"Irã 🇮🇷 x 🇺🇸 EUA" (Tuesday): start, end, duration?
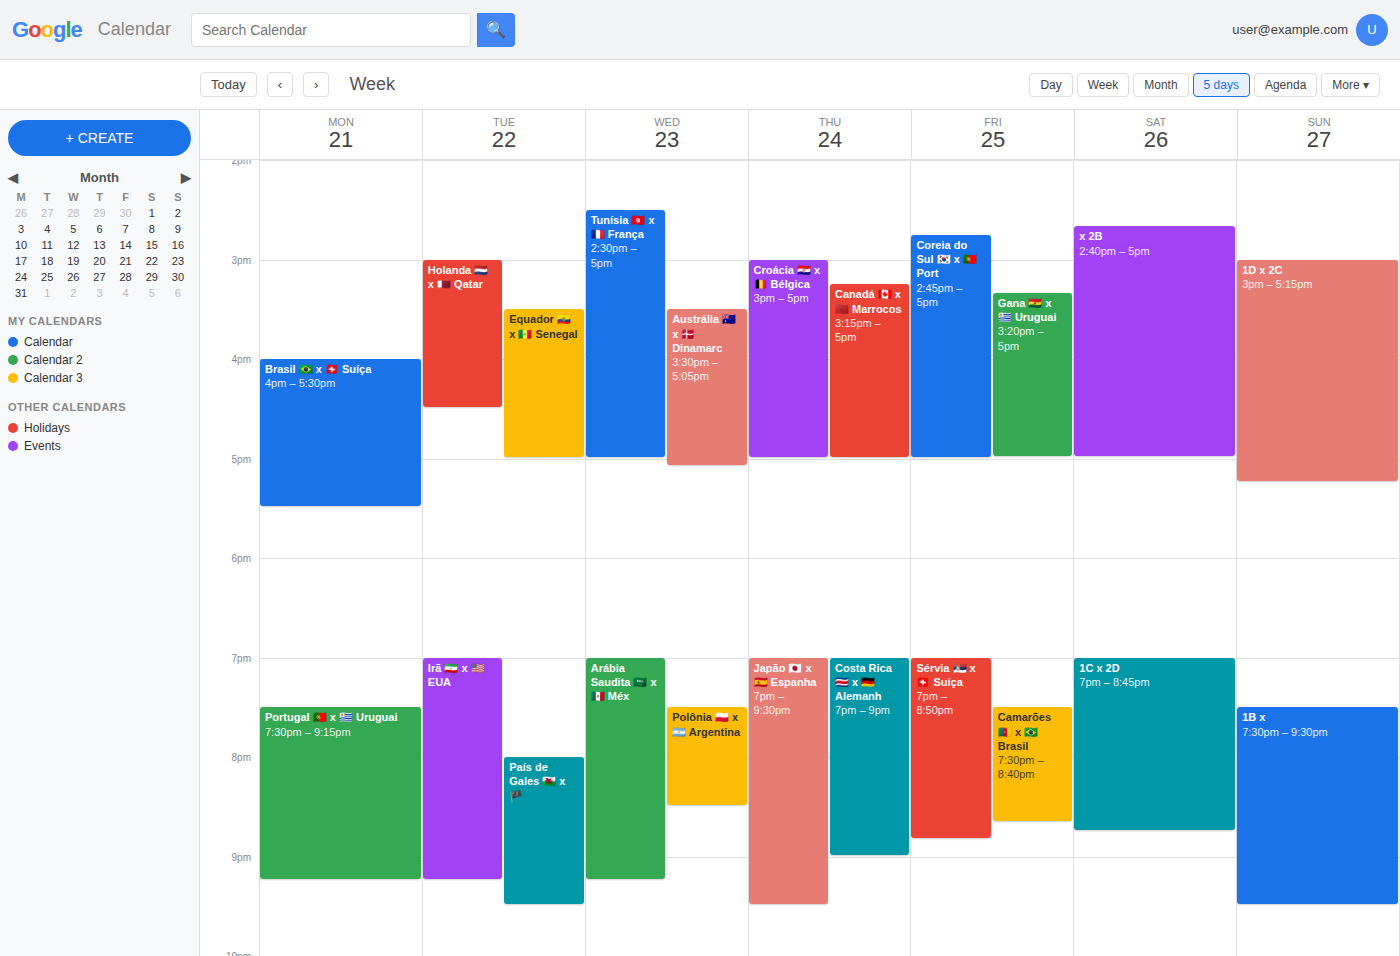
19:00 to 21:15, 2 hours 15 minutes